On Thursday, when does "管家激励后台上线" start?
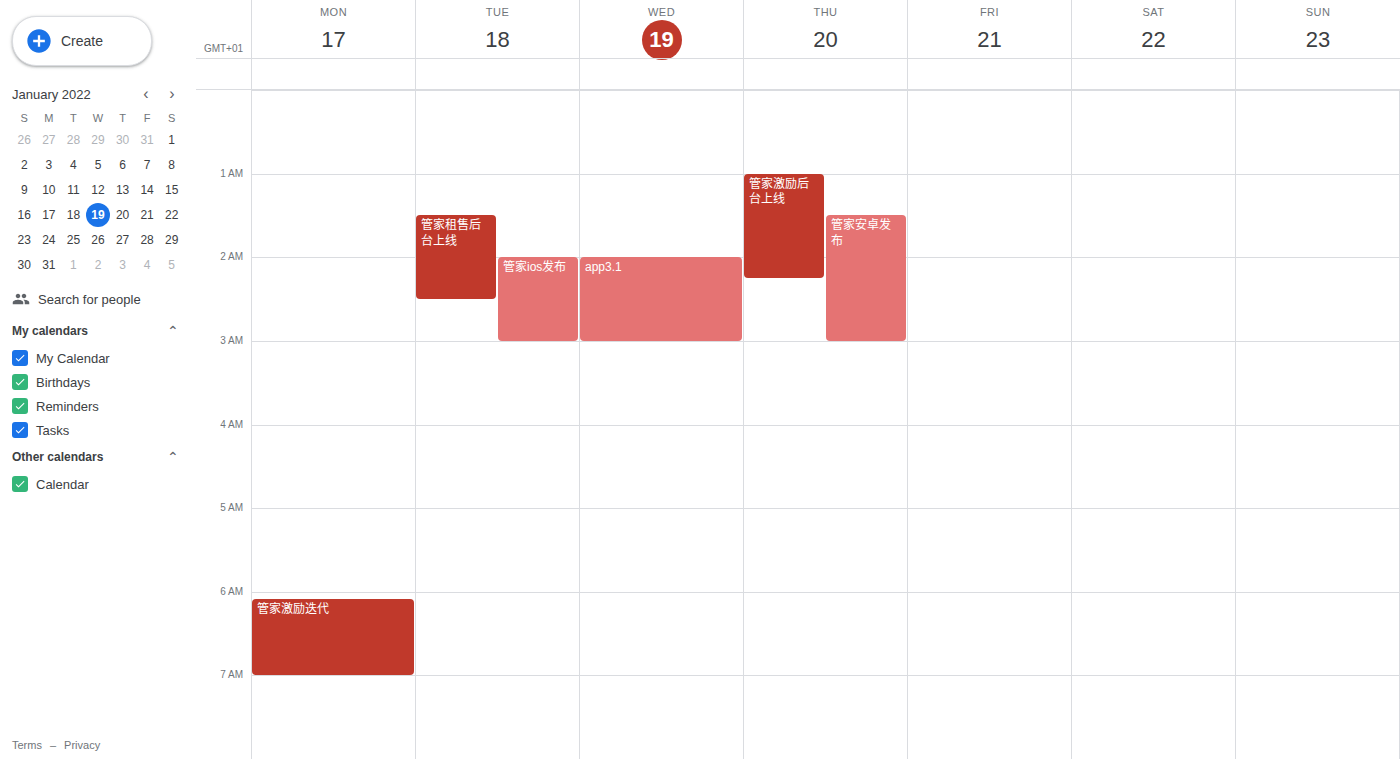
1:00 AM